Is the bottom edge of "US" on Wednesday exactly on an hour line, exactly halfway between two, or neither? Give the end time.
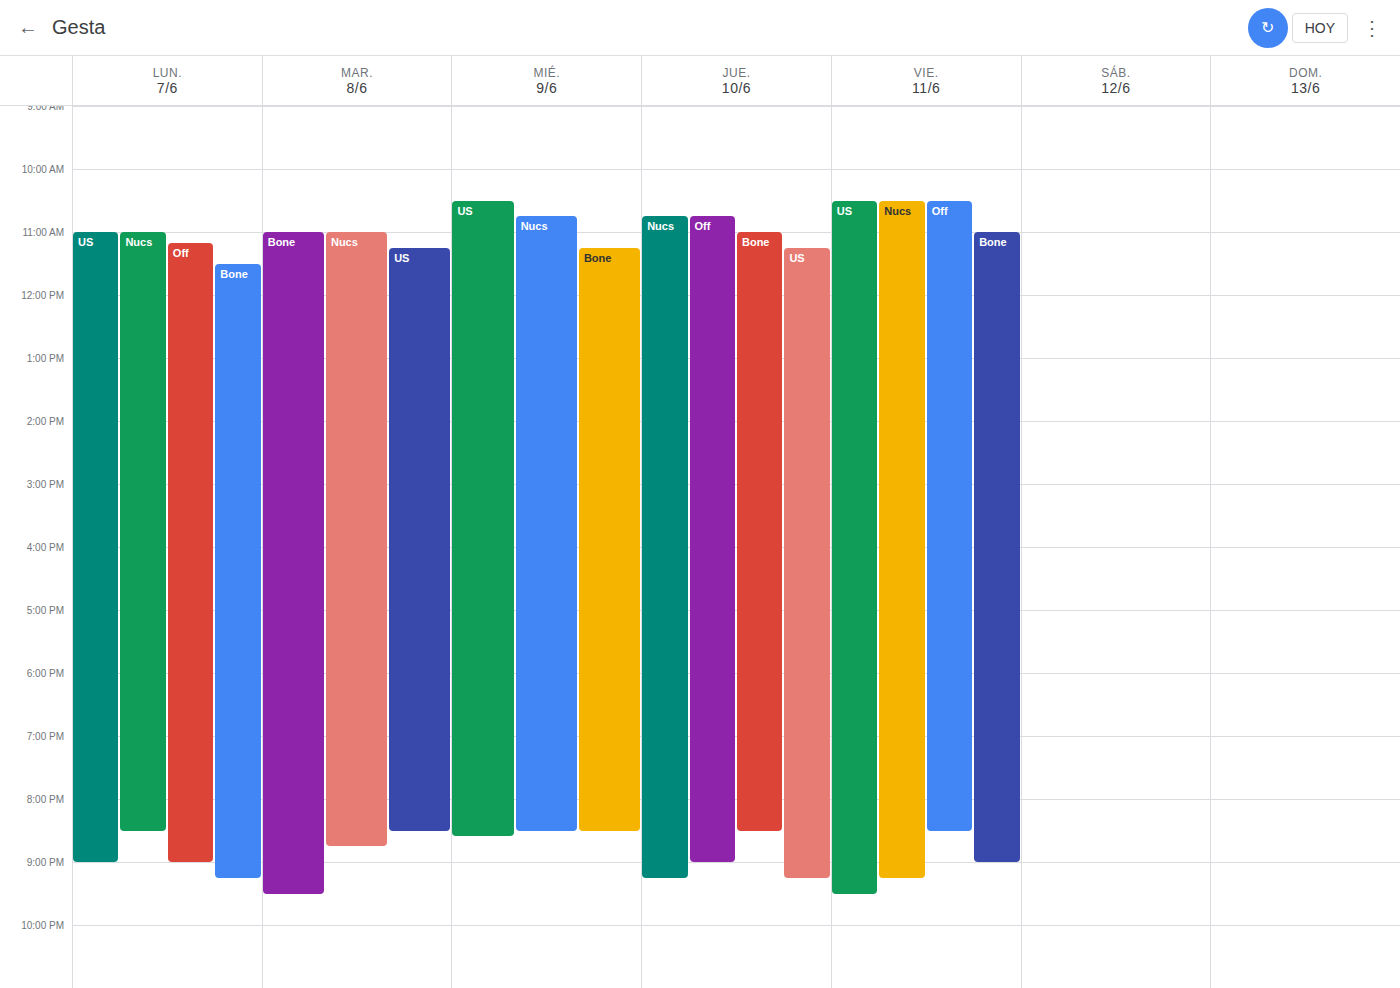
8:35 PM -- neither: 35 minutes below the 8 PM line and 25 minutes above the 9 PM line.